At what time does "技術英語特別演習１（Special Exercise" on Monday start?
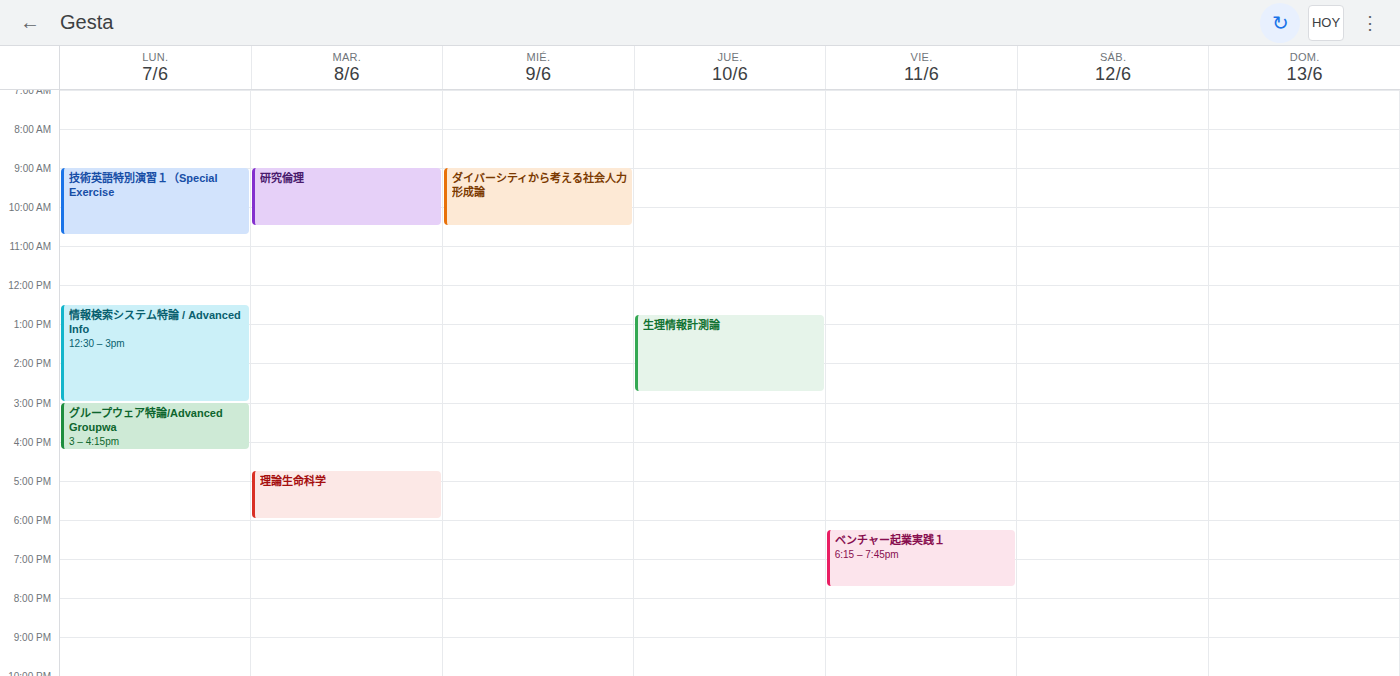
9:00 AM